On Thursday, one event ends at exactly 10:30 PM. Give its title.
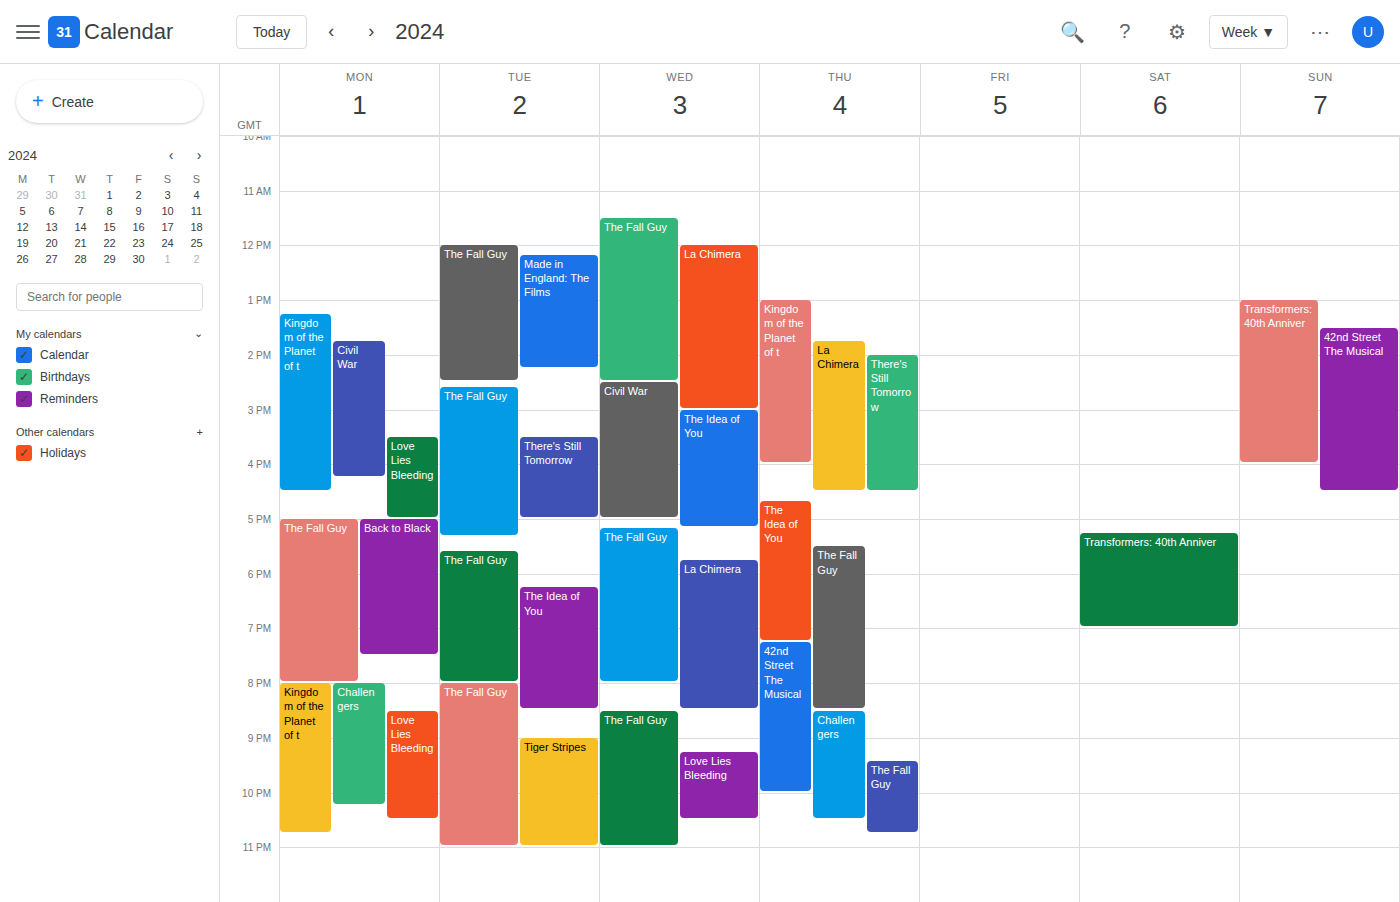
"Challengers"